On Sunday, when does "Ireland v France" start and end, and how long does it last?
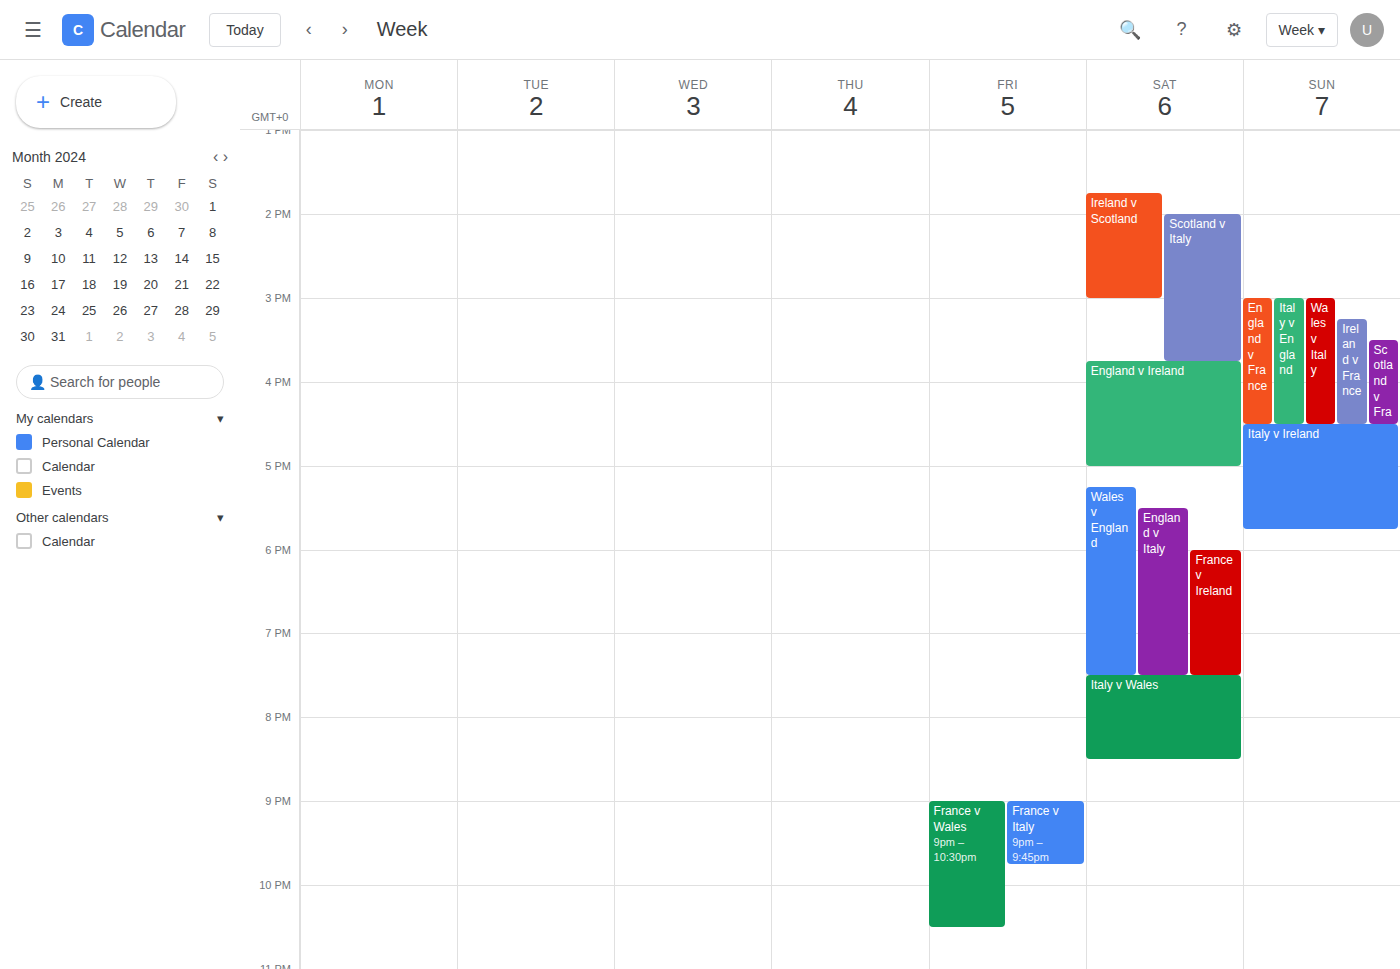
3:15 PM to 4:30 PM, 1 hour 15 minutes